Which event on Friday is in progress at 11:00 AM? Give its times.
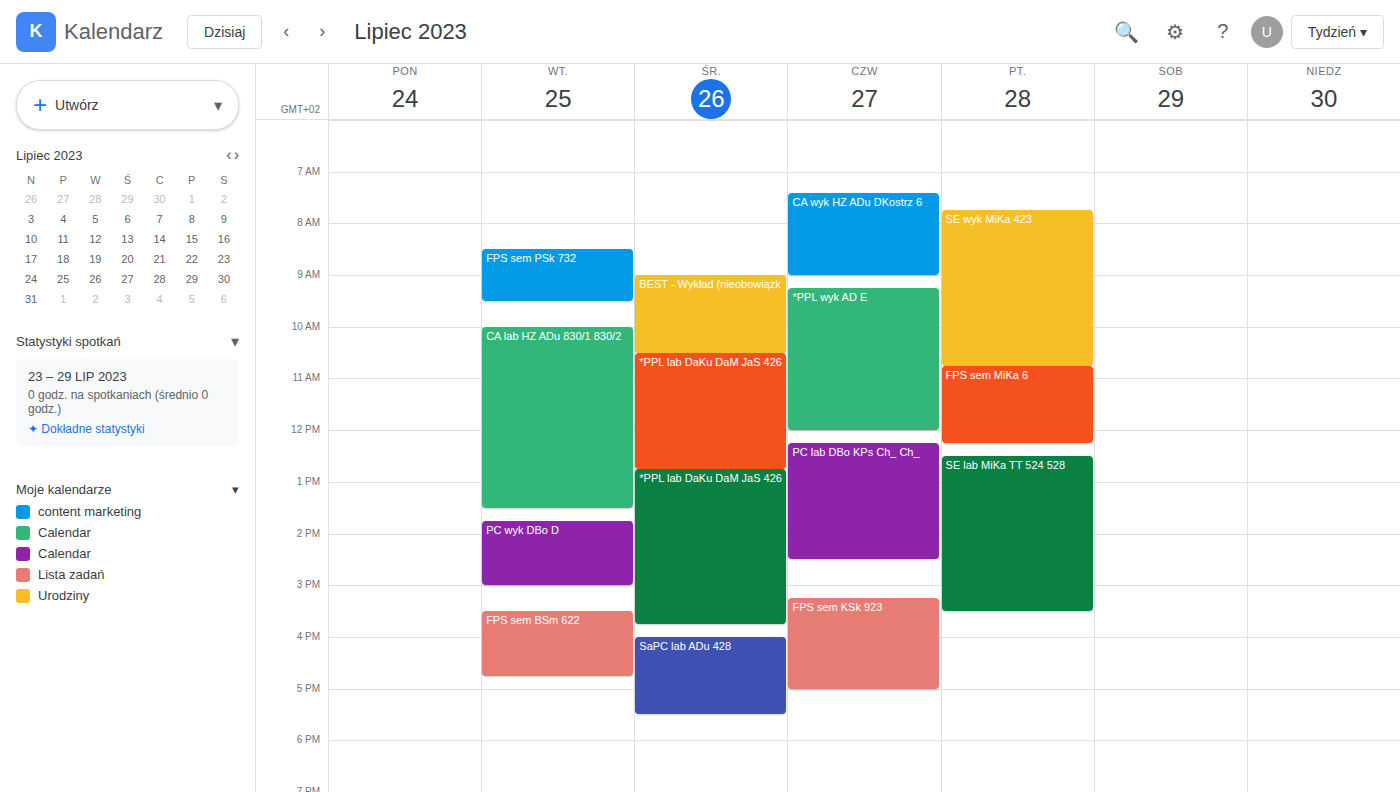
"FPS sem MiKa 6", 10:45 AM to 12:15 PM